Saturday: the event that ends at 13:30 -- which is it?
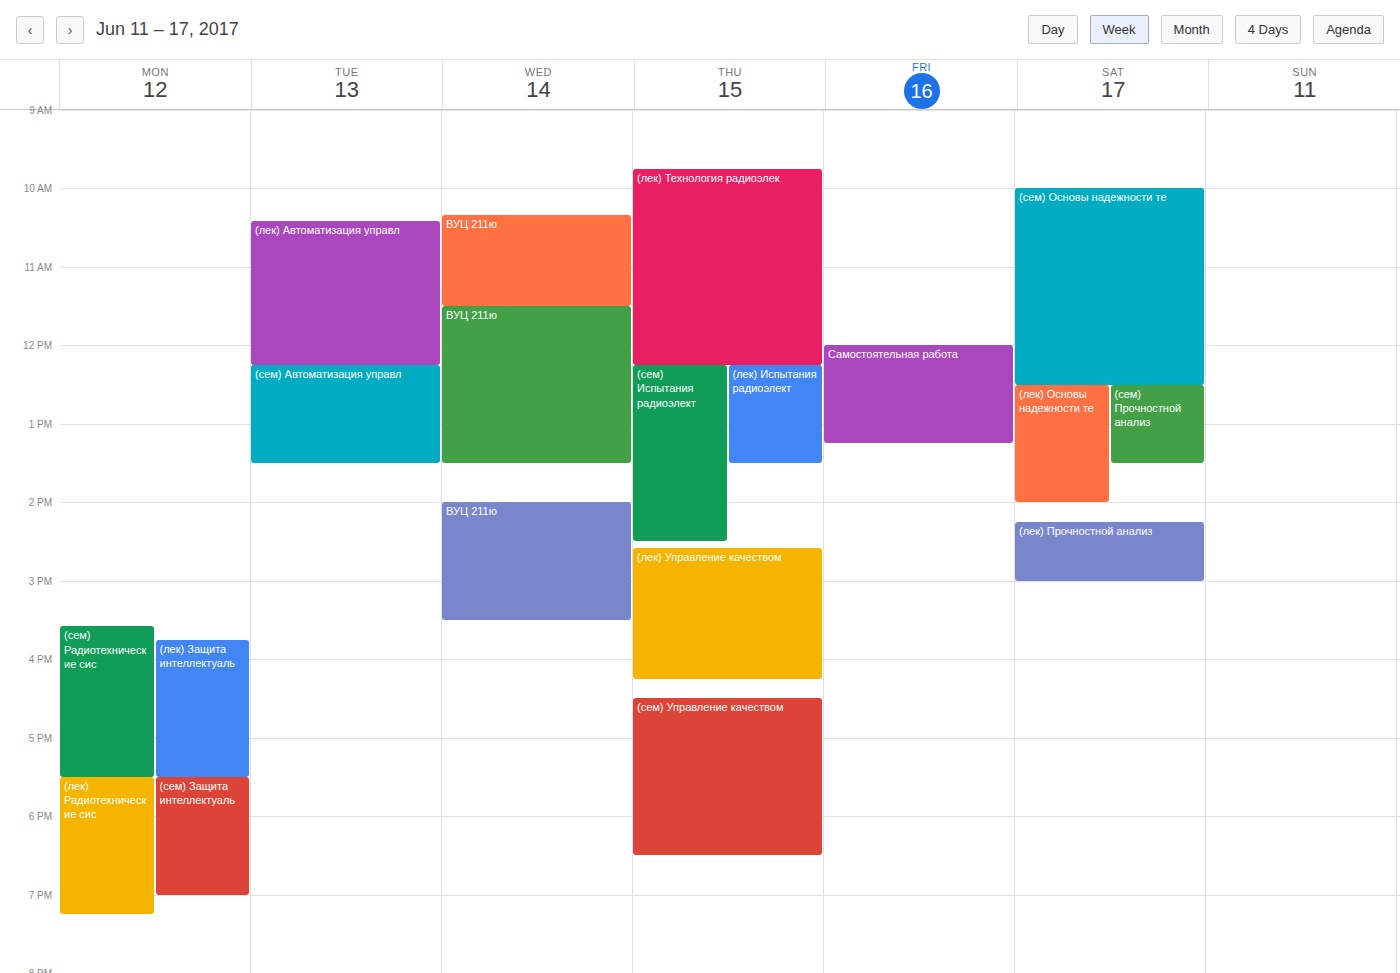
"(сем) Прочностной анализ"